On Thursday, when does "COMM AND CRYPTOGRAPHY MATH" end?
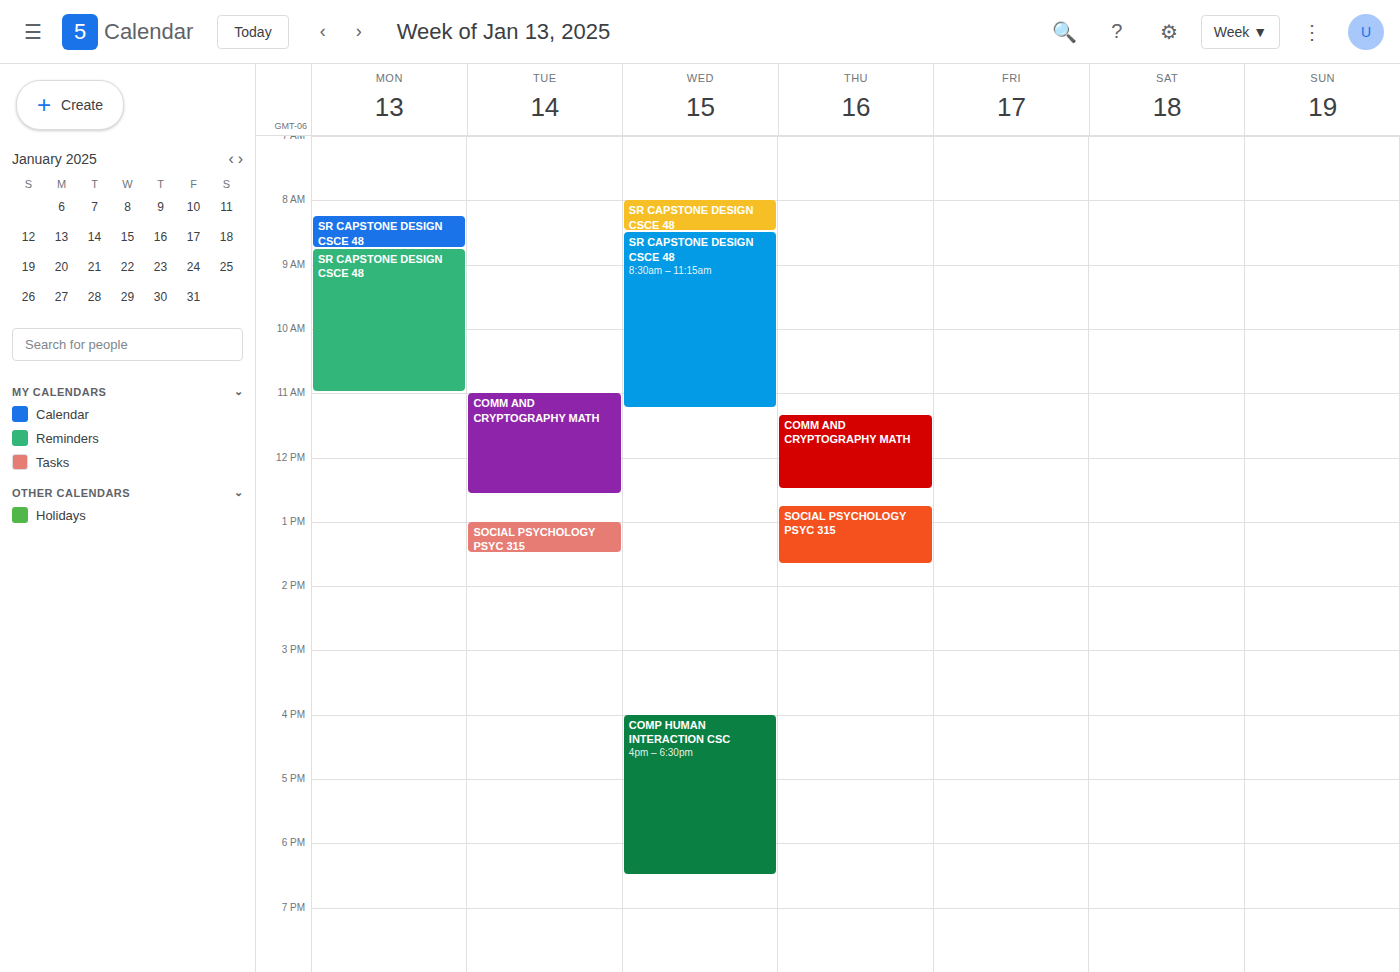
12:30 PM